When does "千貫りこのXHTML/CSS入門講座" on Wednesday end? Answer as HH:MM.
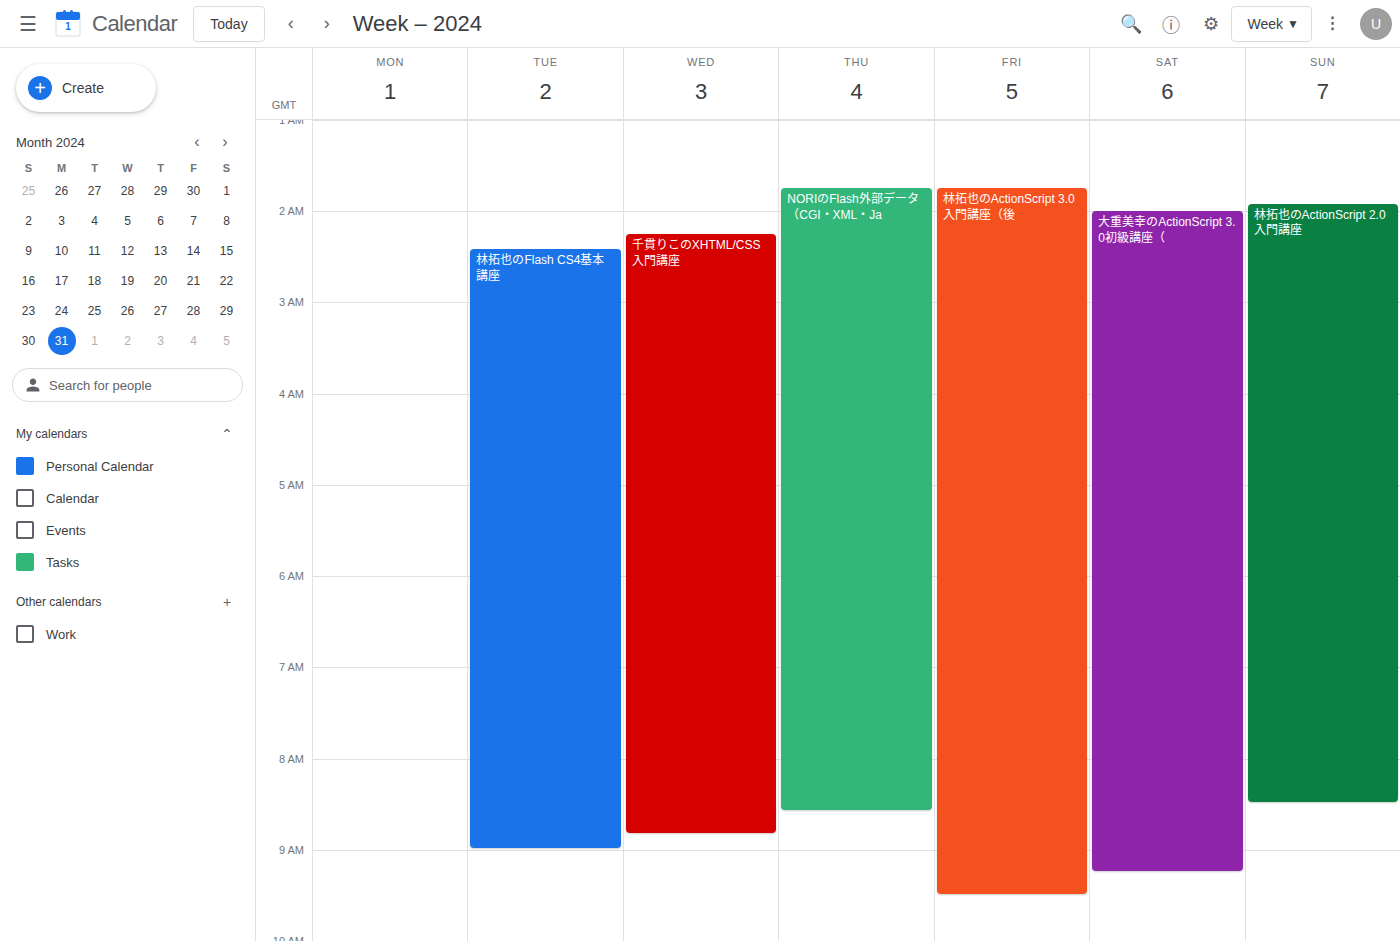
08:50